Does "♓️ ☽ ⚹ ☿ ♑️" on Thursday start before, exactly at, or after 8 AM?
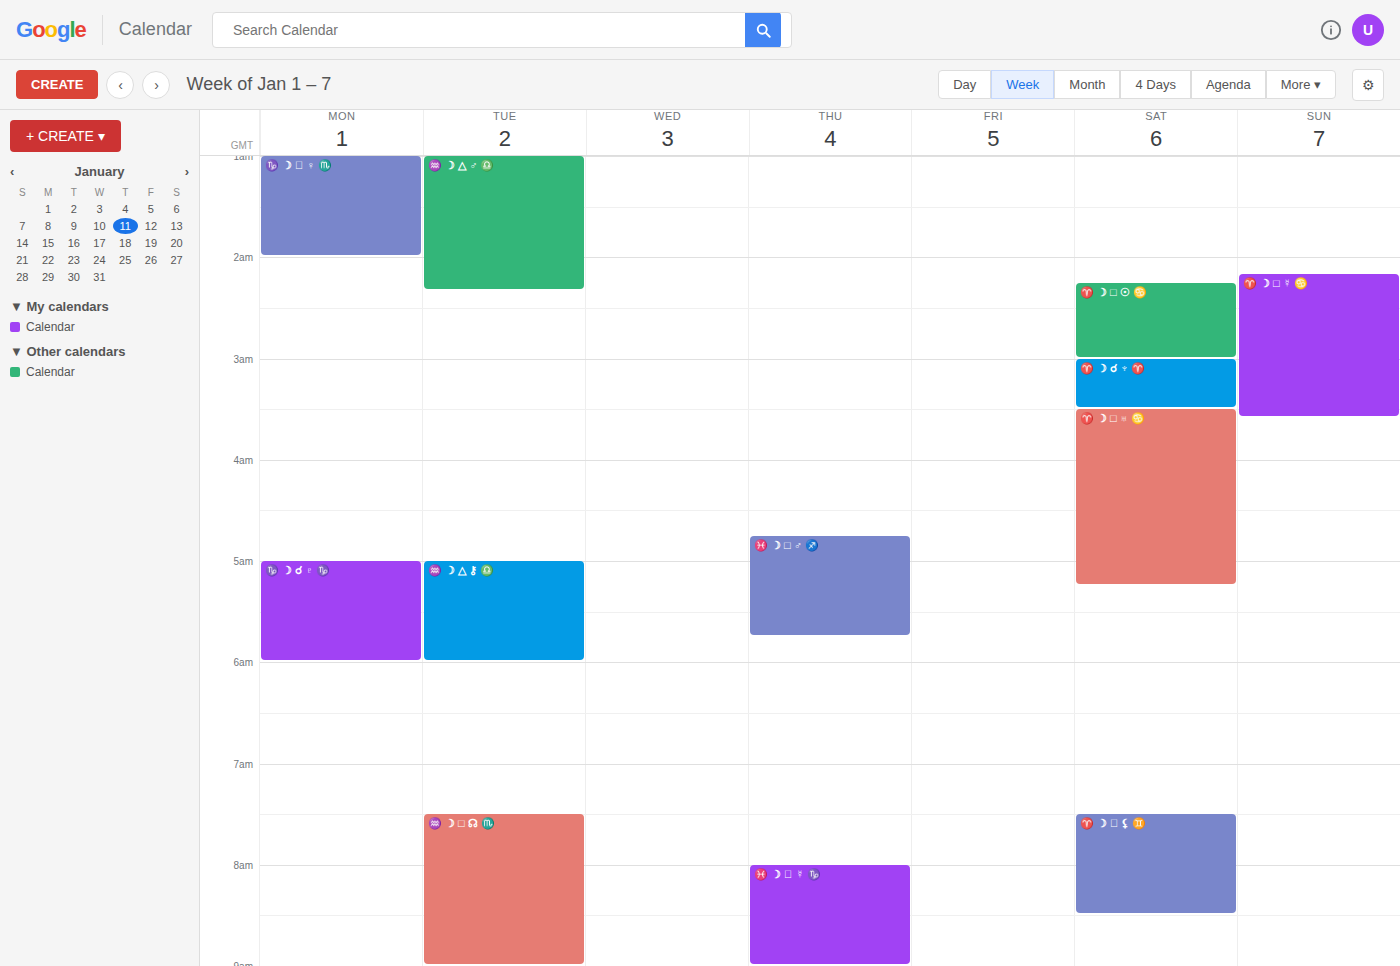
8:00 AM -- exactly at 8 AM, on the 8 AM line.